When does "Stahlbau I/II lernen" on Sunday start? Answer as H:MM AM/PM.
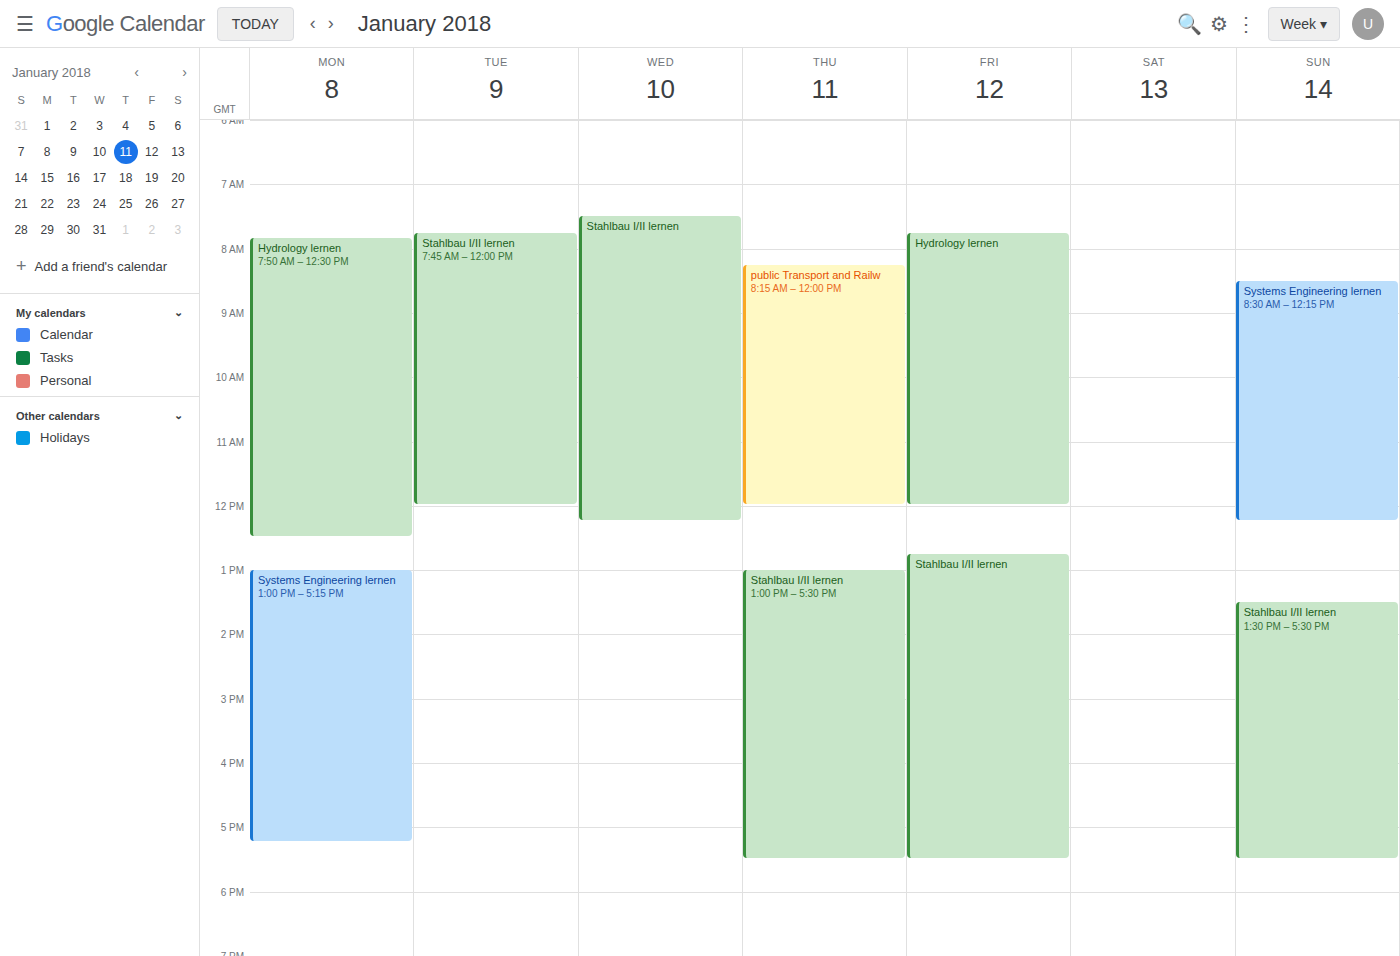
1:30 PM